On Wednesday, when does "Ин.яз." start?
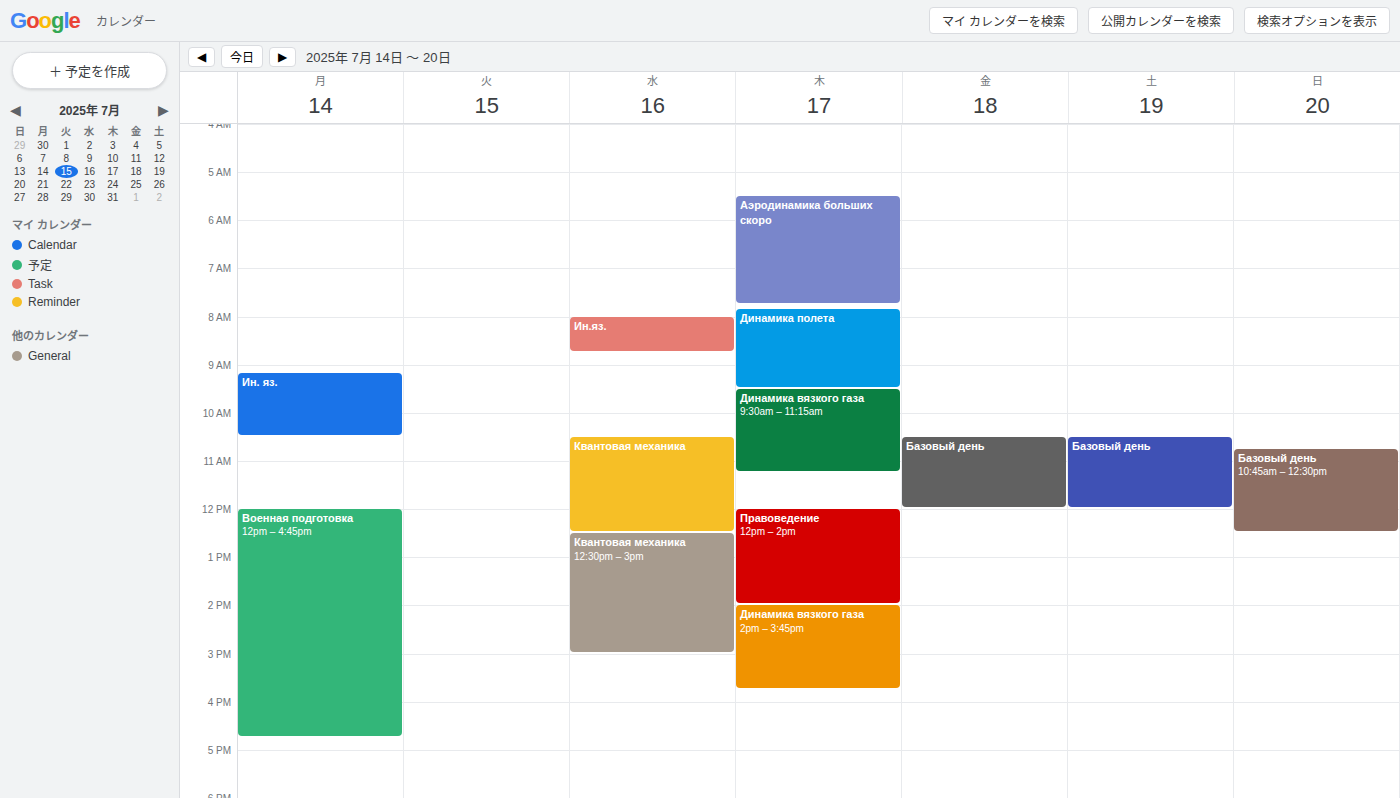
08:00